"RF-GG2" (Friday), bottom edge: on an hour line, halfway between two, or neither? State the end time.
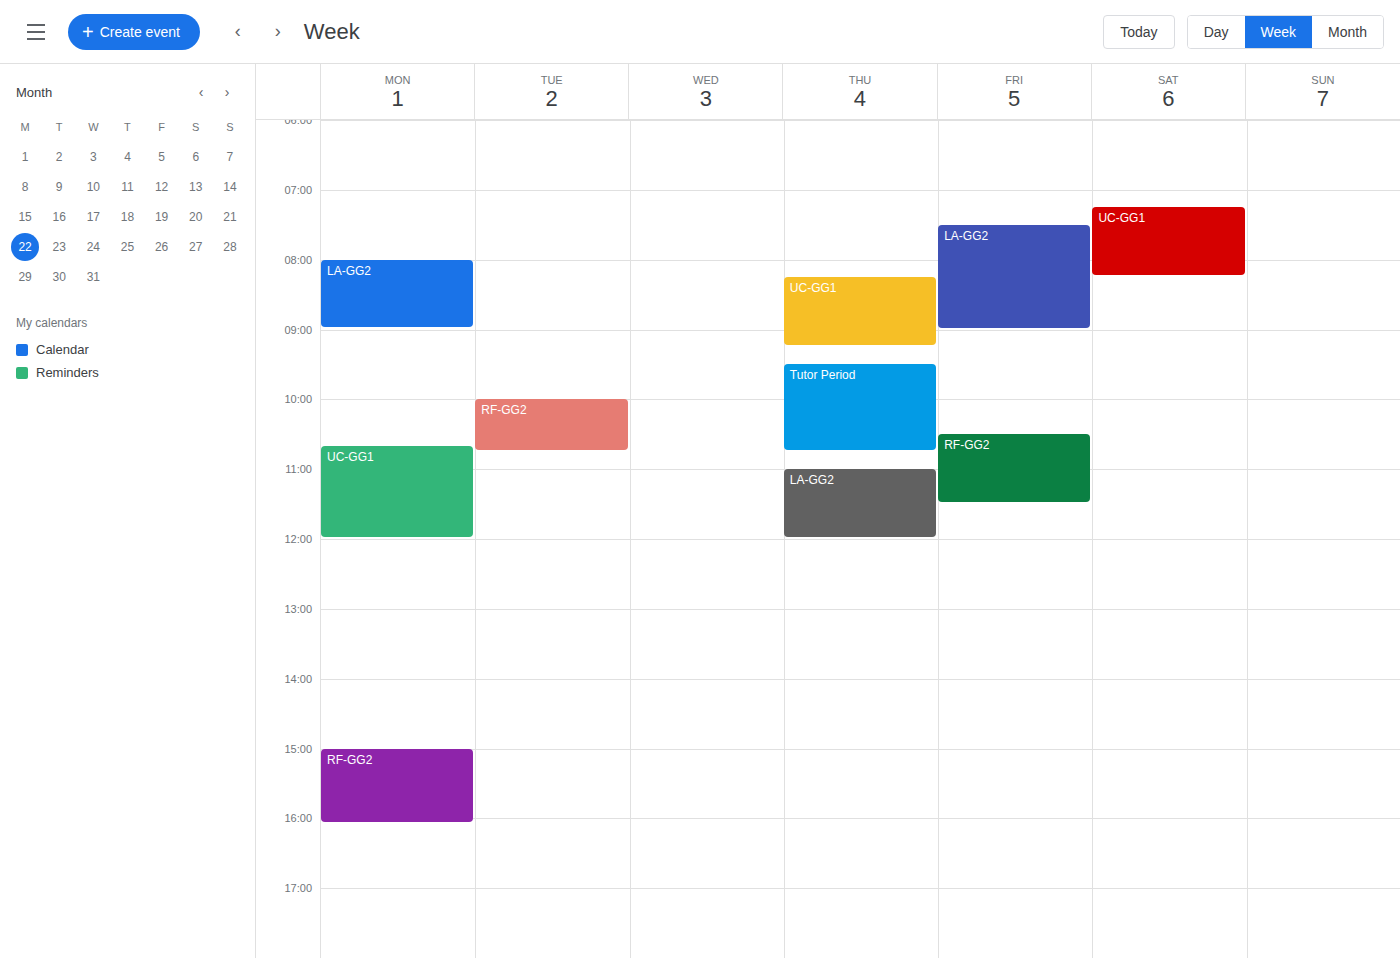
11:30 AM -- halfway between the 11 AM and 12 PM lines.